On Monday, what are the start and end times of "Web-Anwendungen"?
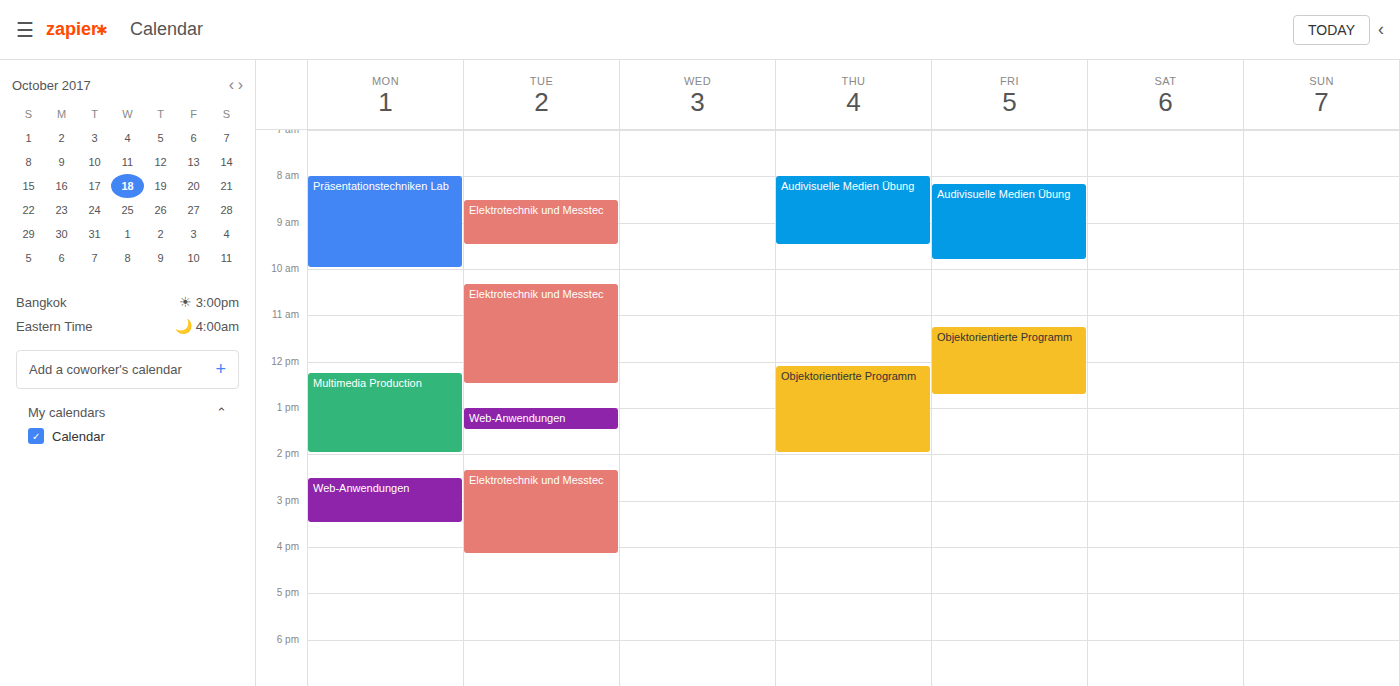
14:30 to 15:30